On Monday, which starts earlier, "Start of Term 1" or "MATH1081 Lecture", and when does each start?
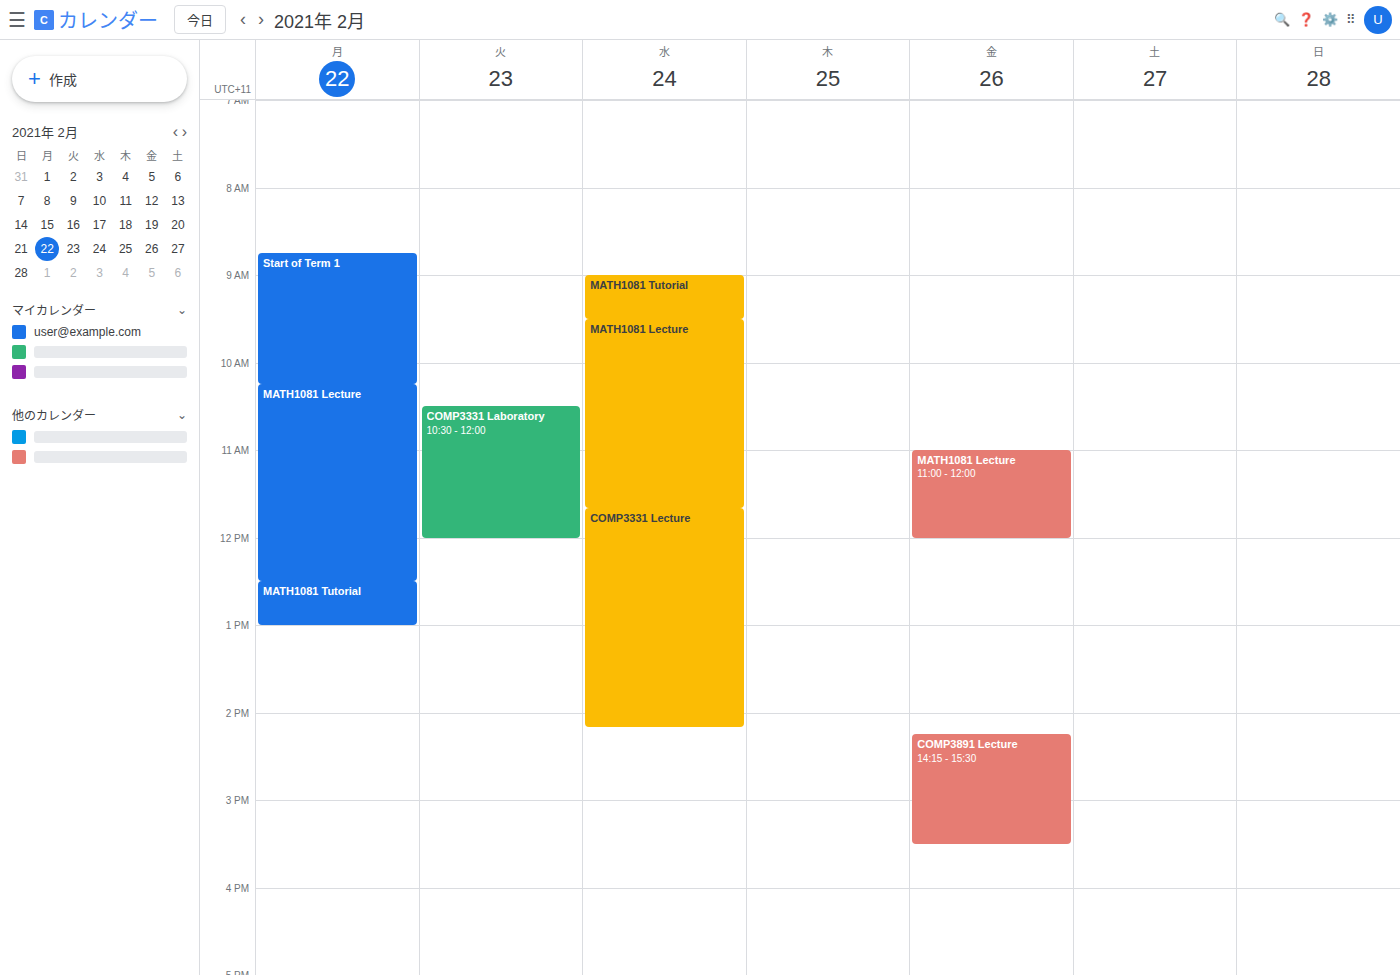
"Start of Term 1" 8:45 AM; "MATH1081 Lecture" 10:15 AM.